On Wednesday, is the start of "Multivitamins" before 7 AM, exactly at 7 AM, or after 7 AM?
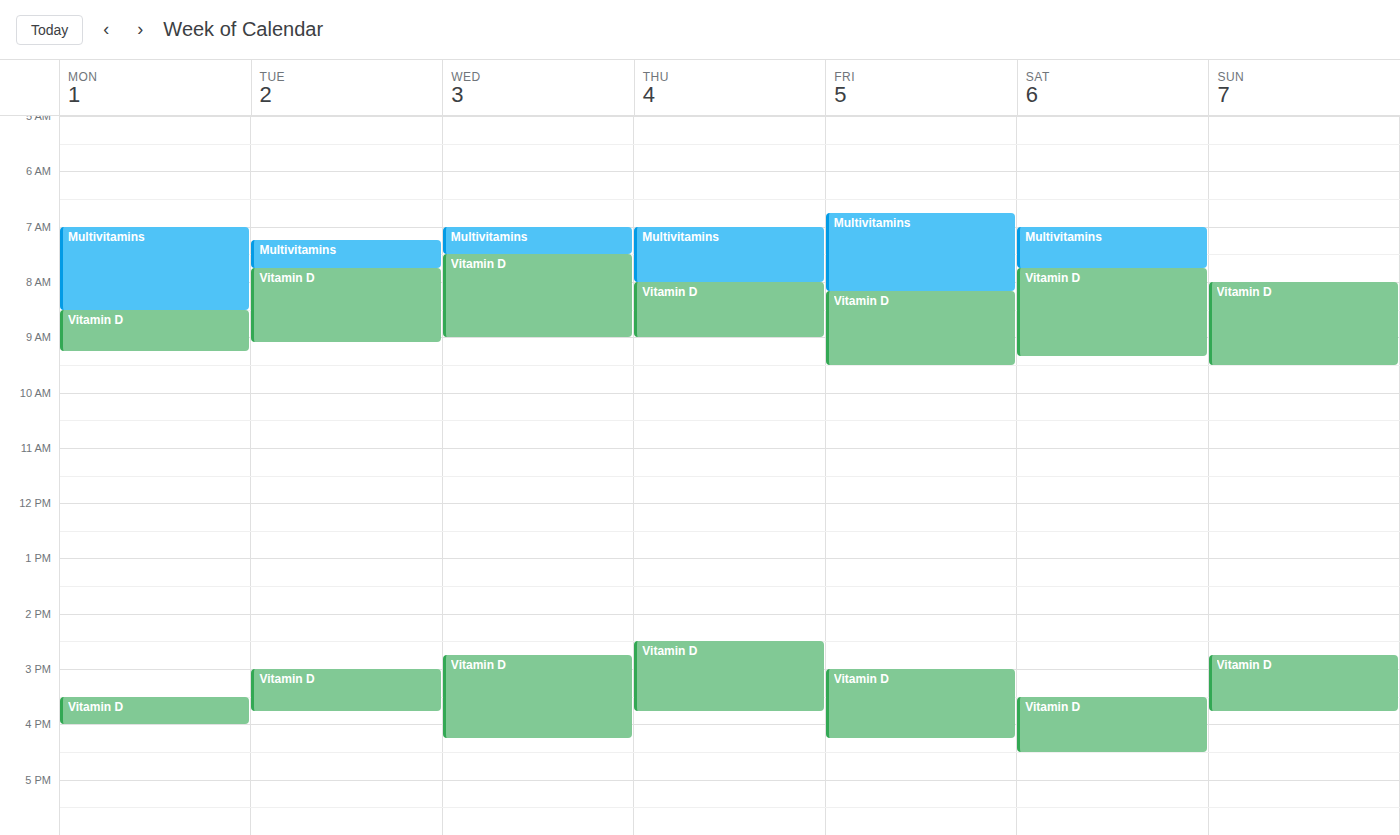
7:00 AM -- exactly at 7 AM, on the 7 AM line.